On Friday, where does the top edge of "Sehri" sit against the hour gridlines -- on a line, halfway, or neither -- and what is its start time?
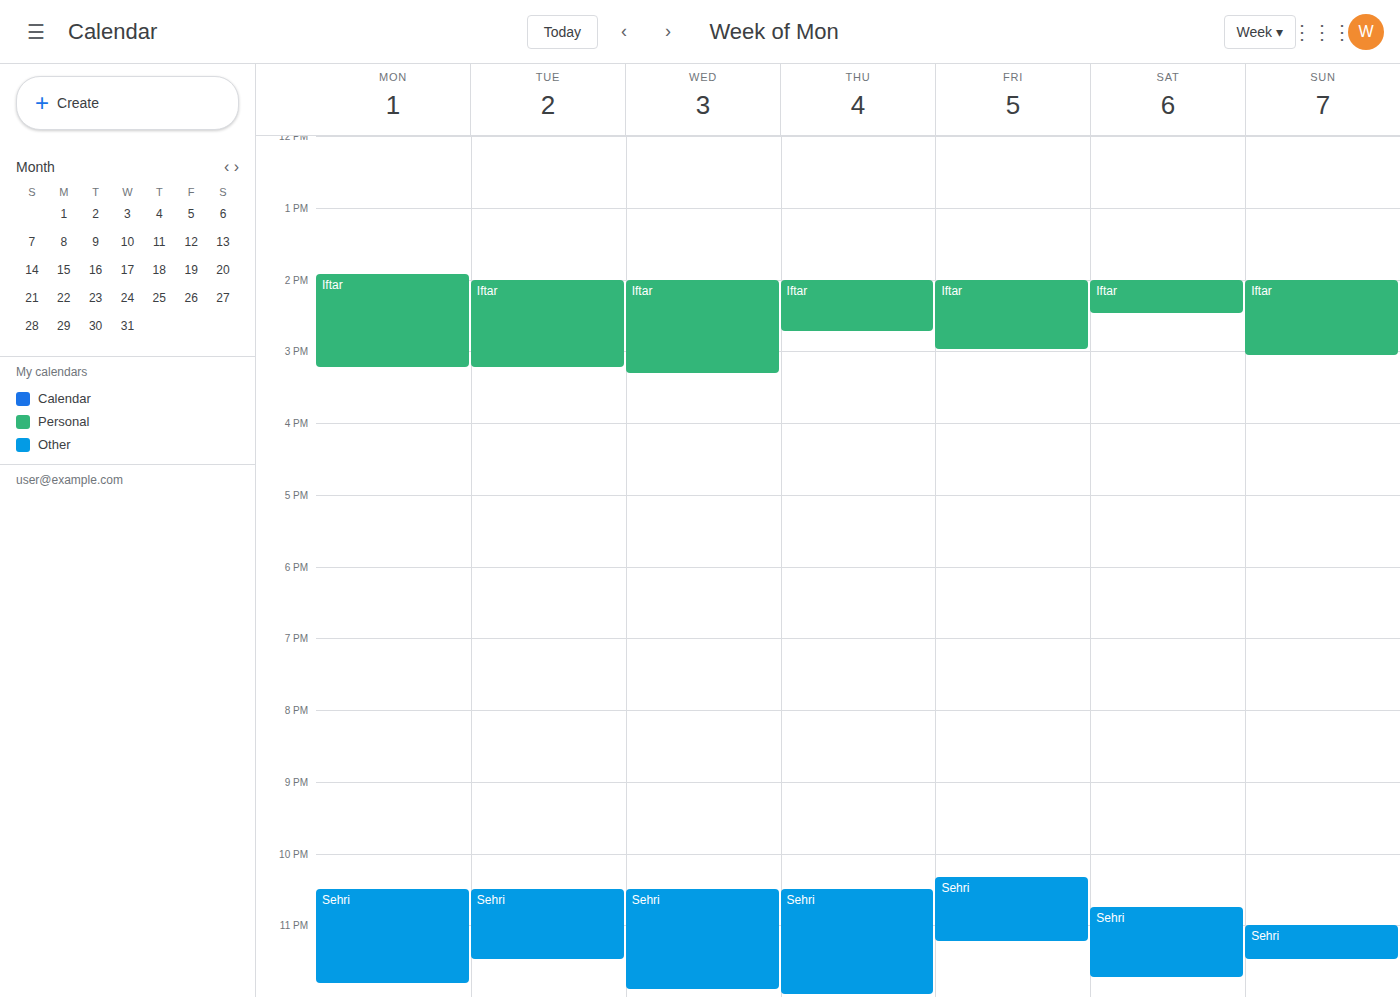
22:20 -- neither: 20 minutes below the 22:00 line and 40 minutes above the 23:00 line.